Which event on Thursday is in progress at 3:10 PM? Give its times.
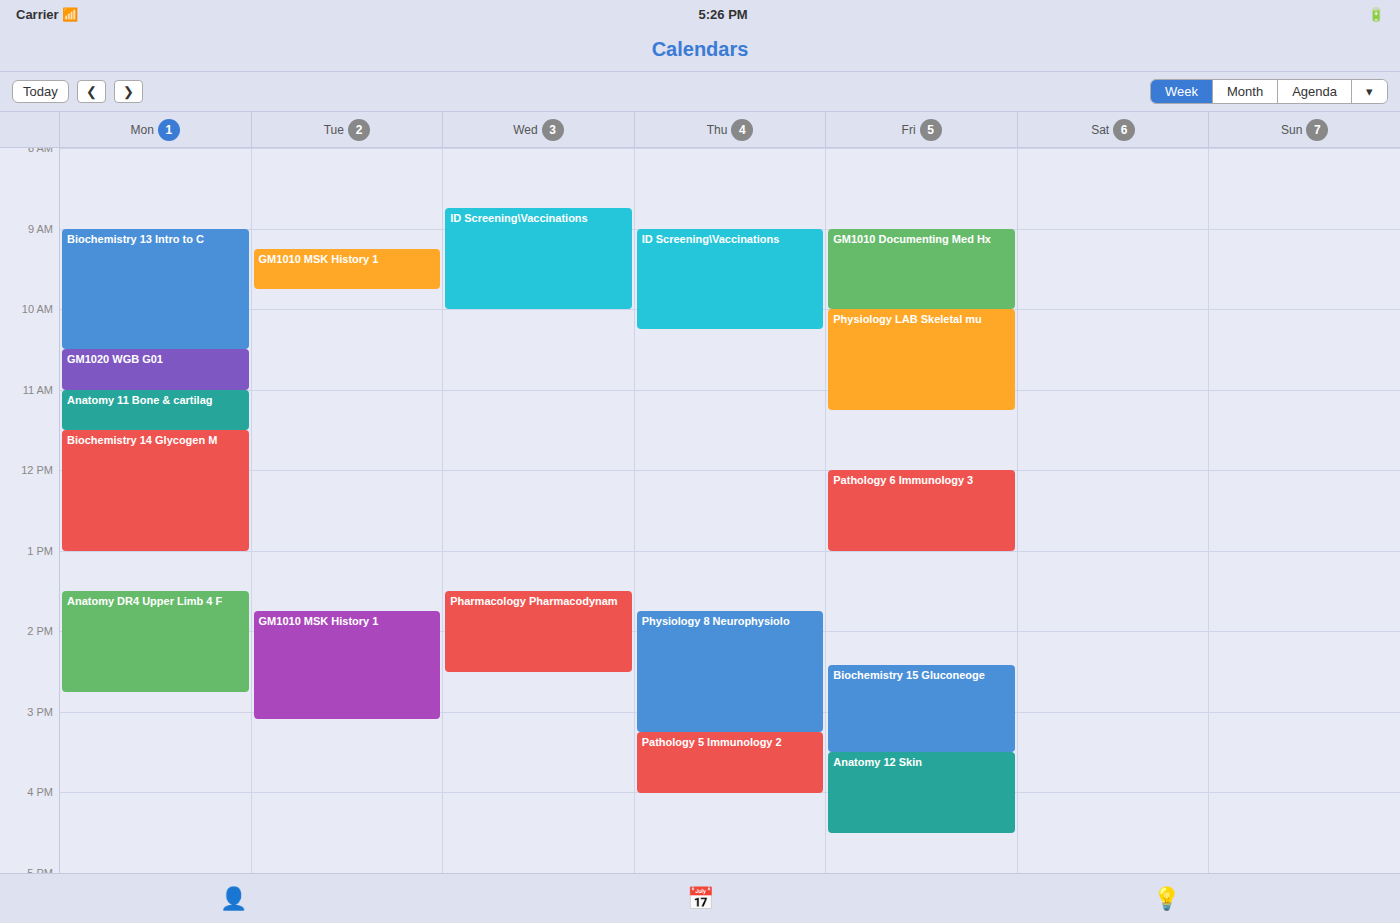
"Physiology 8 Neurophysiolo", 1:45 PM to 3:15 PM